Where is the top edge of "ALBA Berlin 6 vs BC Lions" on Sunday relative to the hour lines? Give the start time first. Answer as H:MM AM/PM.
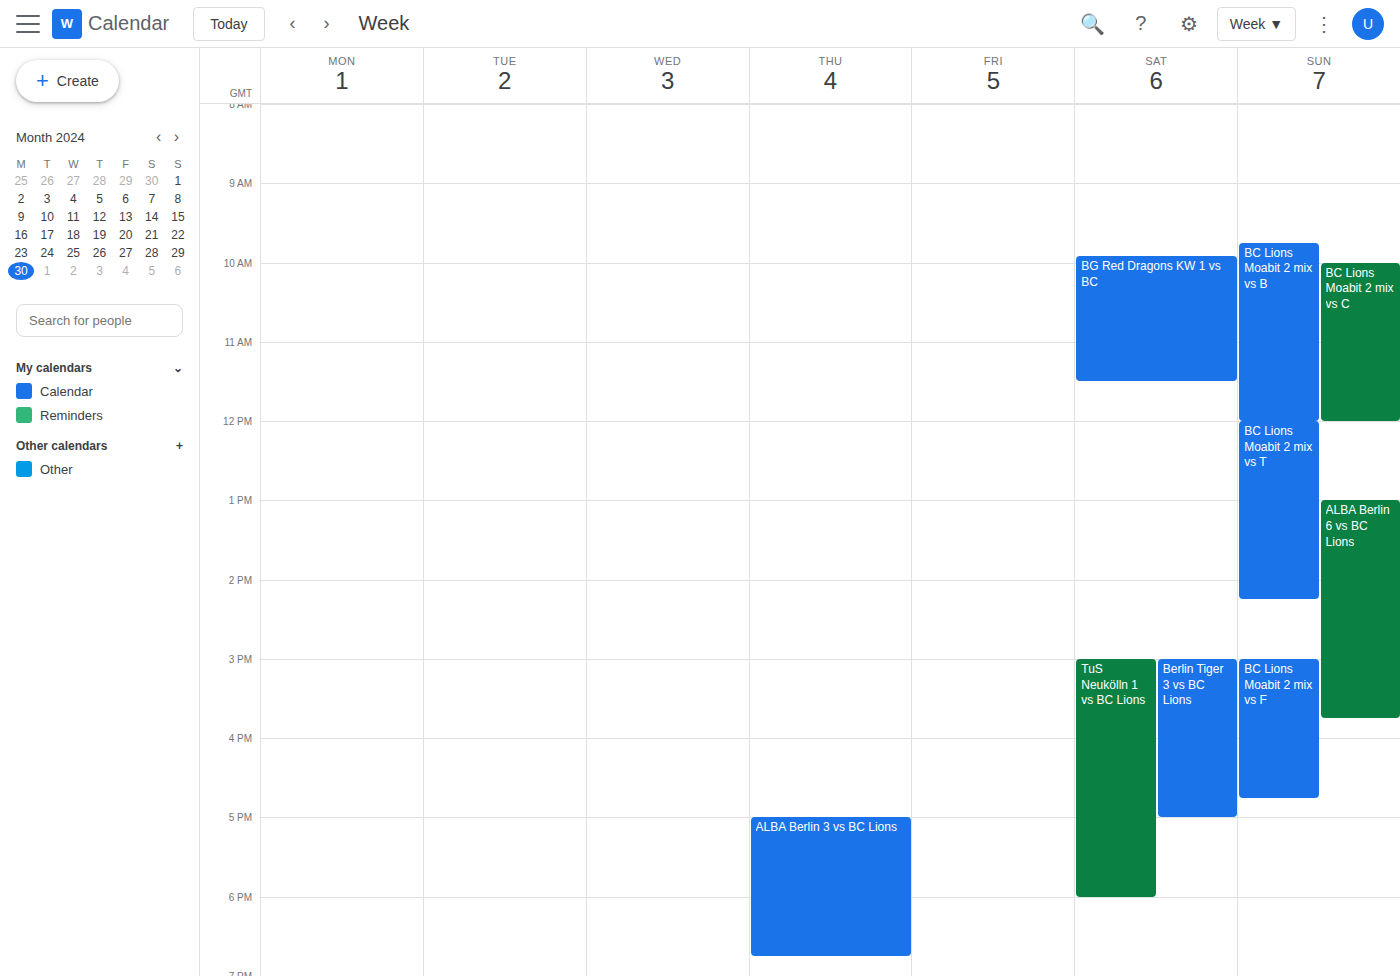
1:00 PM -- exactly on the 1 PM line.